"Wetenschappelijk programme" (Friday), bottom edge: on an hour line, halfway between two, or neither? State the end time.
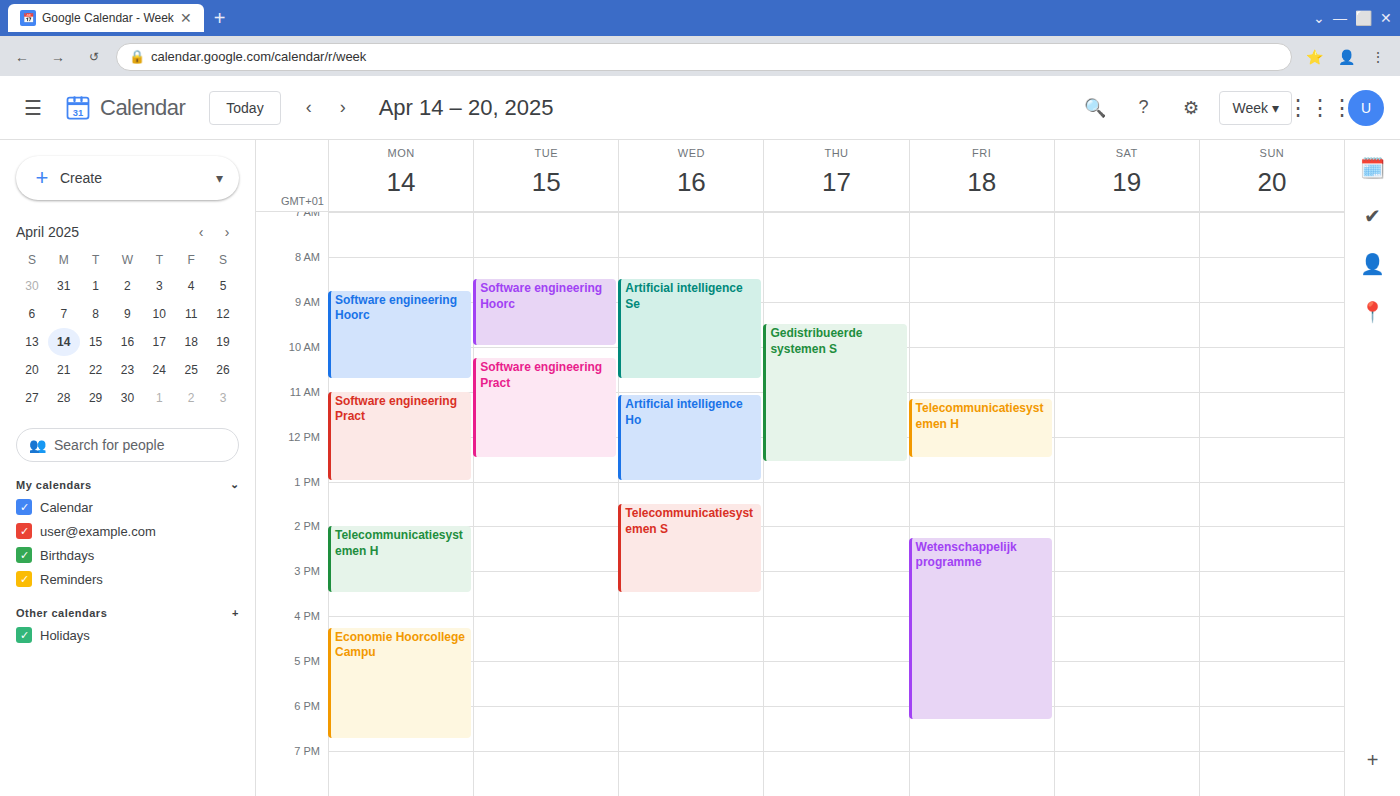
18:20 -- neither: 20 minutes below the 18:00 line and 40 minutes above the 19:00 line.